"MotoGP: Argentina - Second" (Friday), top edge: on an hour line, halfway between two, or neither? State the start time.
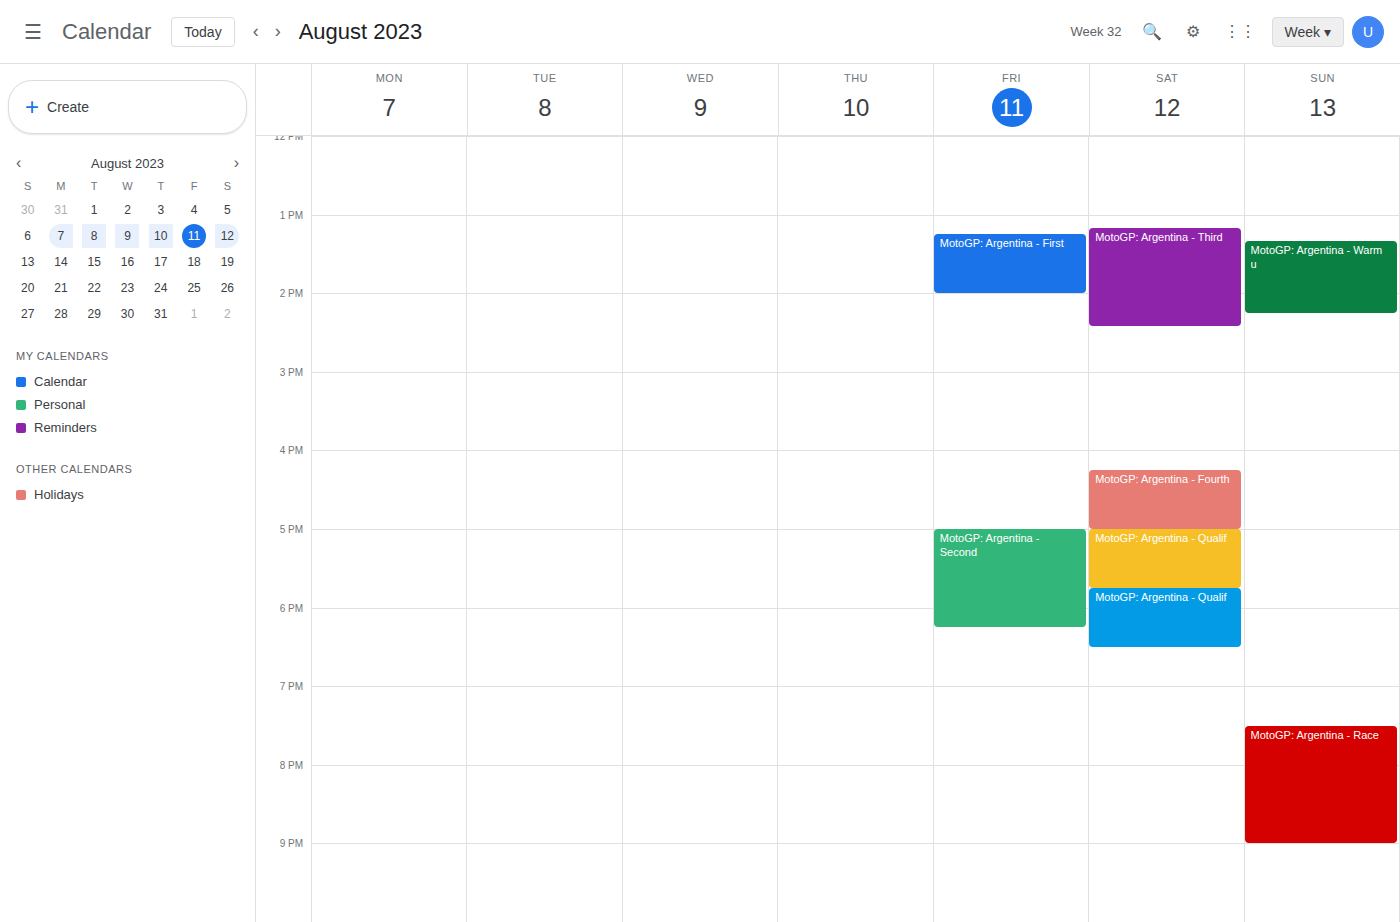
5:00 PM -- exactly on the 5 PM line.